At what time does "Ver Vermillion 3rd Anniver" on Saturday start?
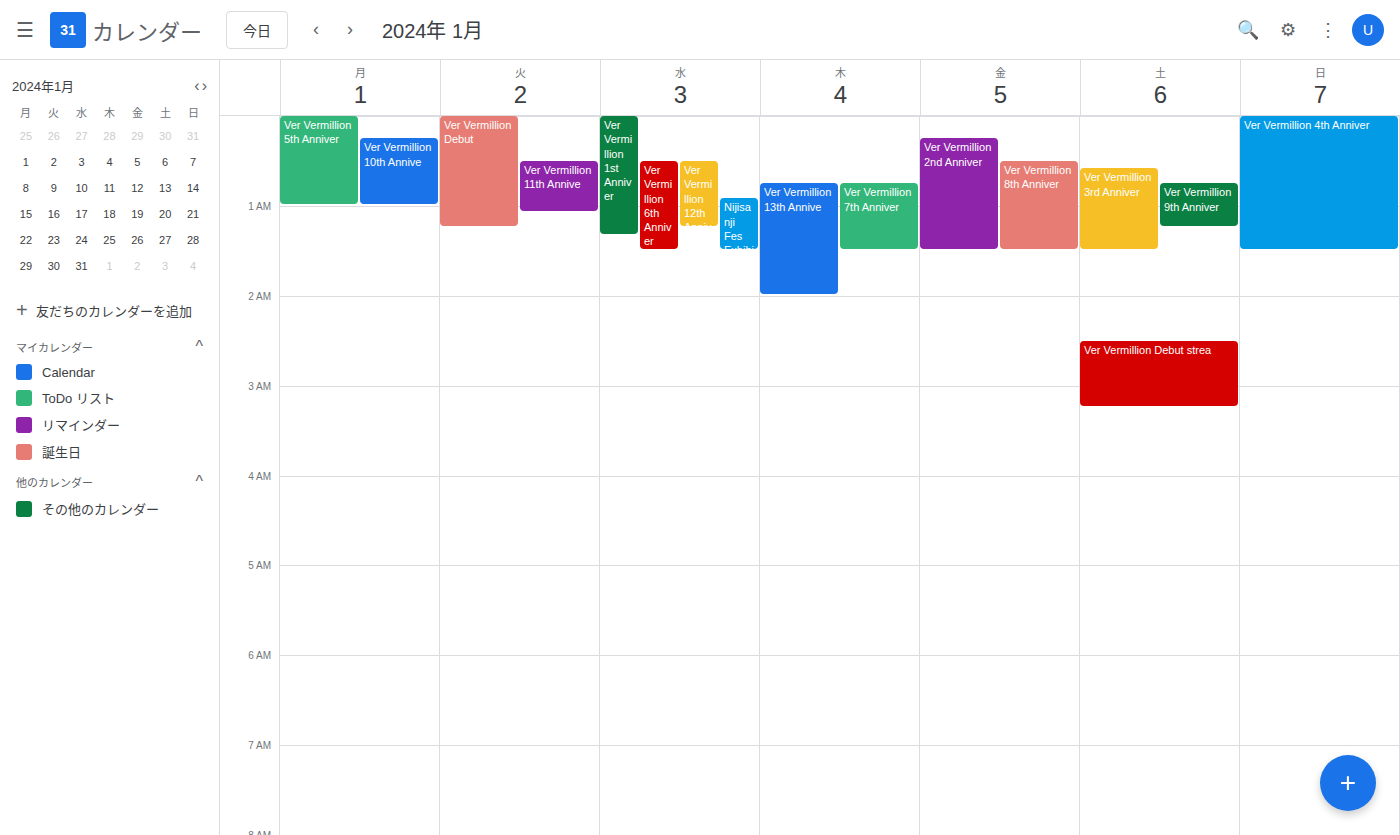
12:35 AM